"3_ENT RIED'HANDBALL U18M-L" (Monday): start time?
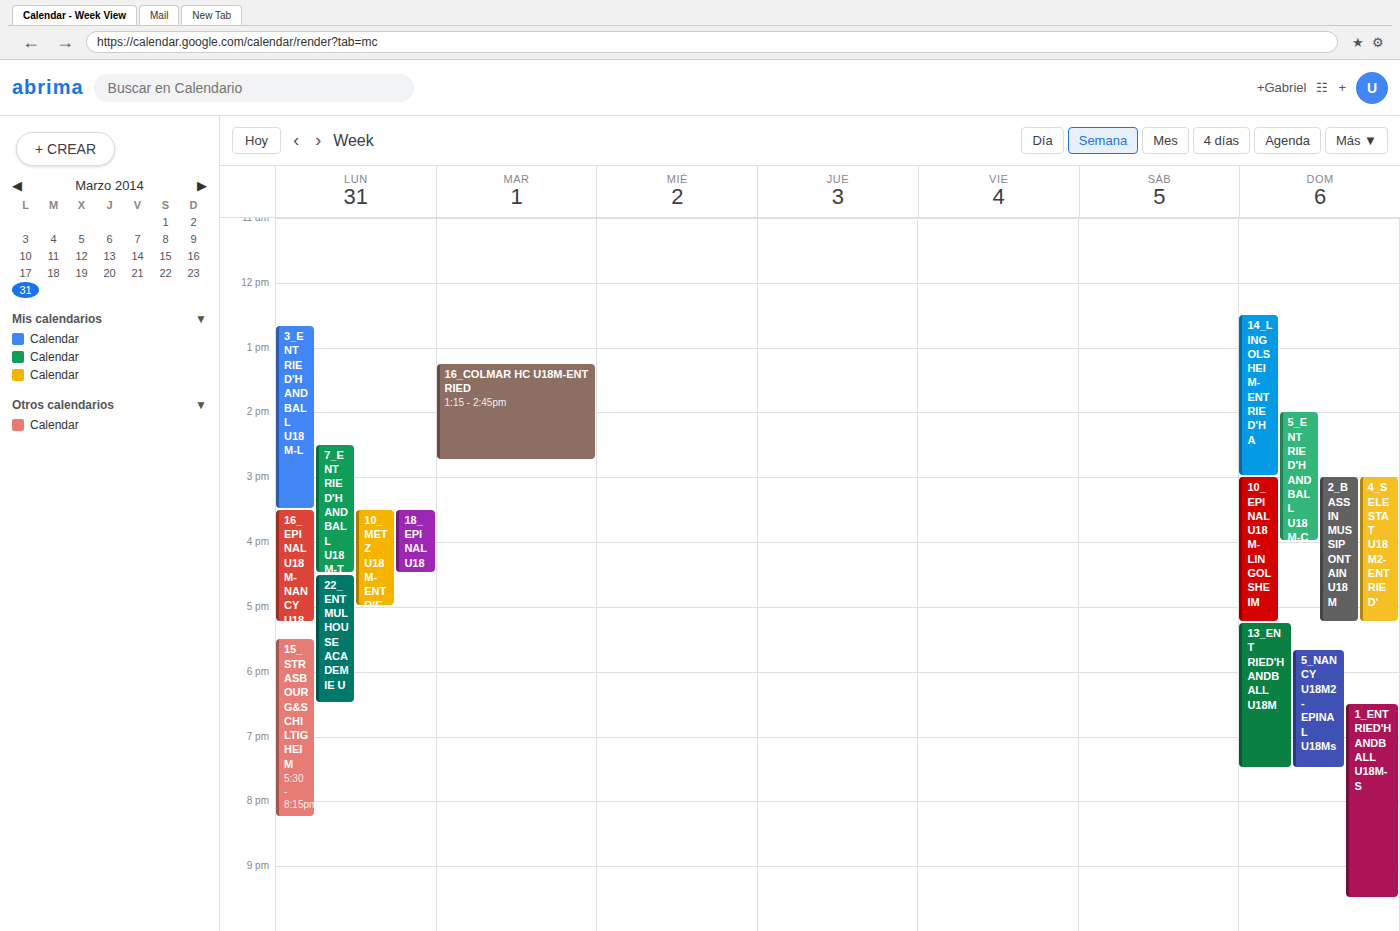
12:40 PM